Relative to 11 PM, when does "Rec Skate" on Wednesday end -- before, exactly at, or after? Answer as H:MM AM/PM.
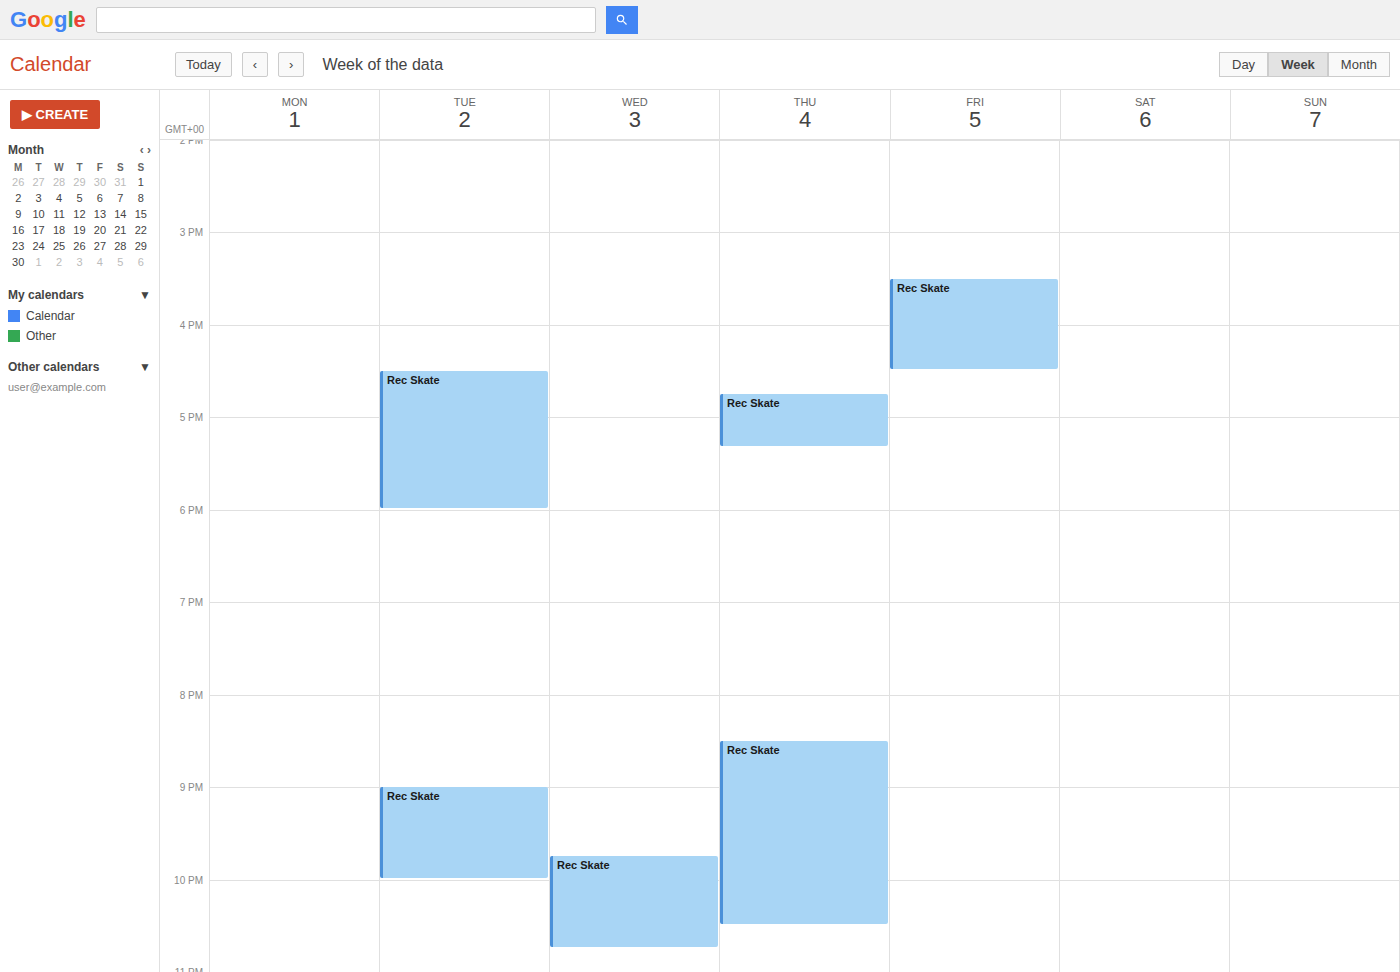
10:45 PM -- before 11 PM, 15 minutes above the 11 PM line.